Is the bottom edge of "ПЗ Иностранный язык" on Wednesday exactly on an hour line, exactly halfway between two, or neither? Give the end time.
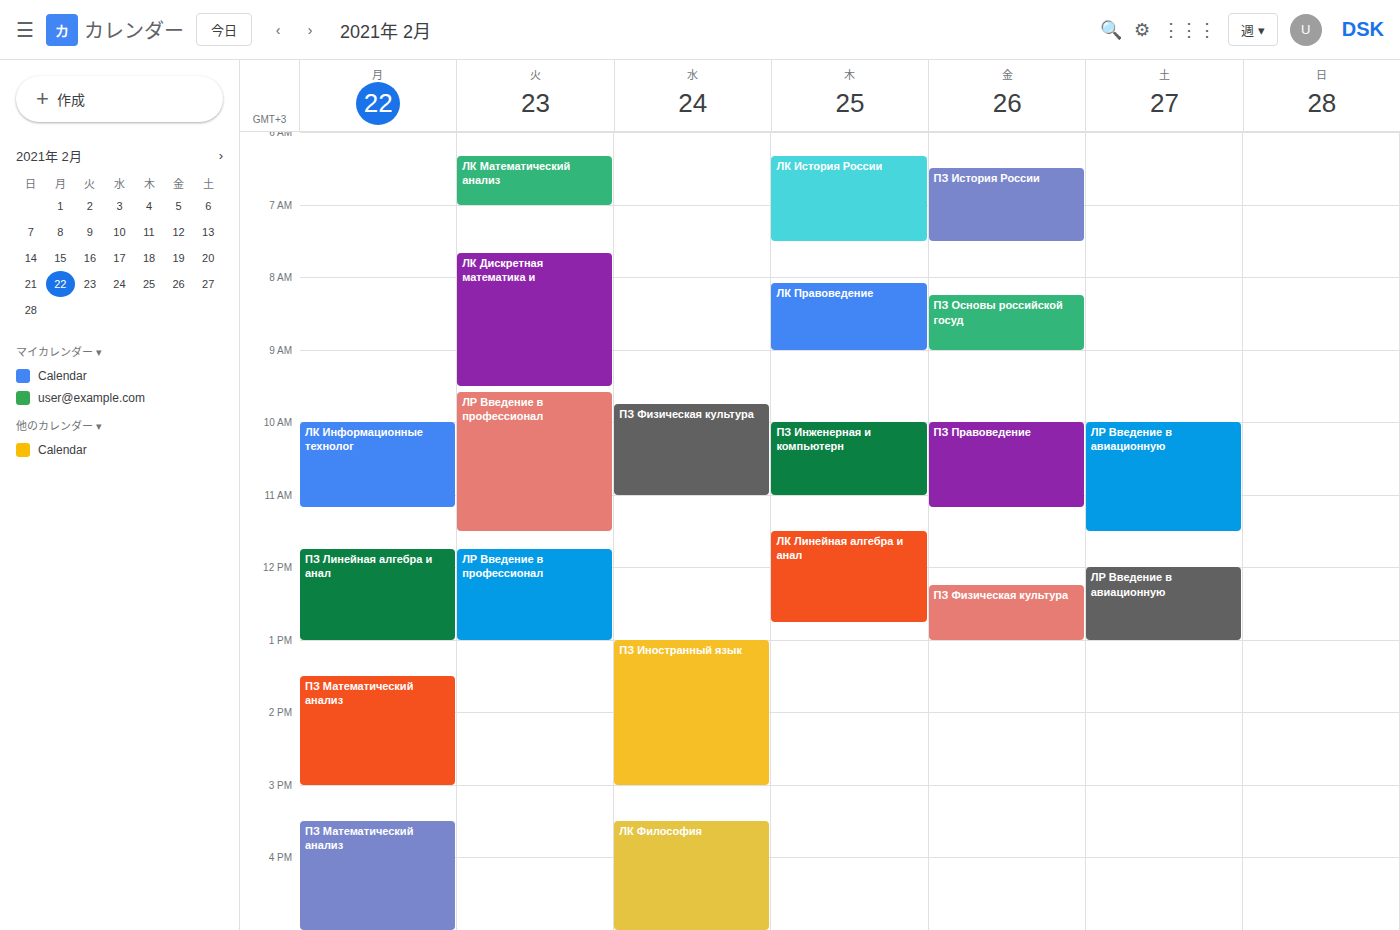
3:00 PM -- exactly on the 3 PM line.